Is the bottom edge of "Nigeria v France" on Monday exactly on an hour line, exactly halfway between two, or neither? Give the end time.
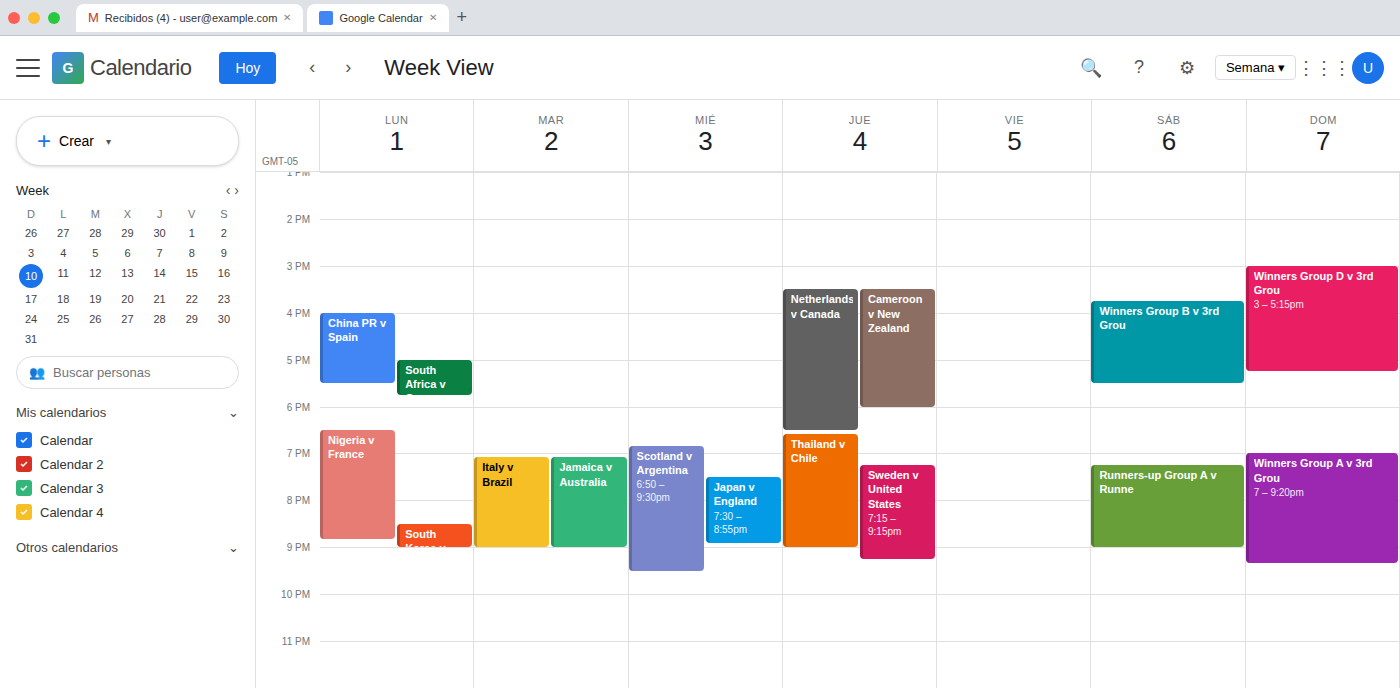
8:50 PM -- neither: 50 minutes below the 8 PM line and 10 minutes above the 9 PM line.